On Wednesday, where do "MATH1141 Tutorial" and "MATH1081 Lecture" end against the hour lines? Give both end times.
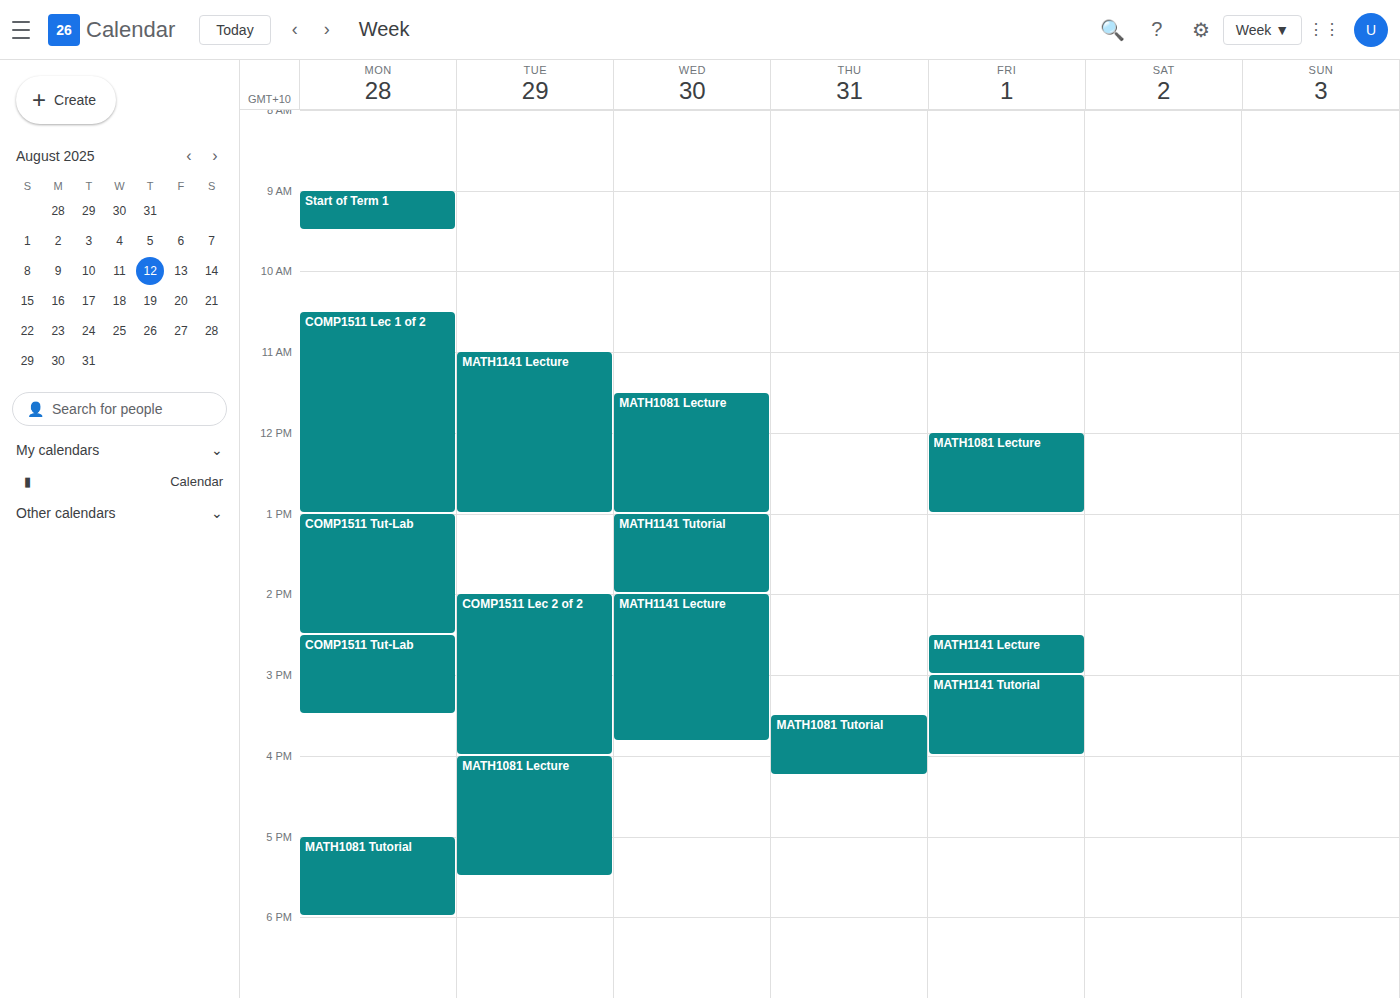
"MATH1141 Tutorial": 2:00 PM, exactly on the 2 PM line. "MATH1081 Lecture": 1:00 PM, exactly on the 1 PM line.